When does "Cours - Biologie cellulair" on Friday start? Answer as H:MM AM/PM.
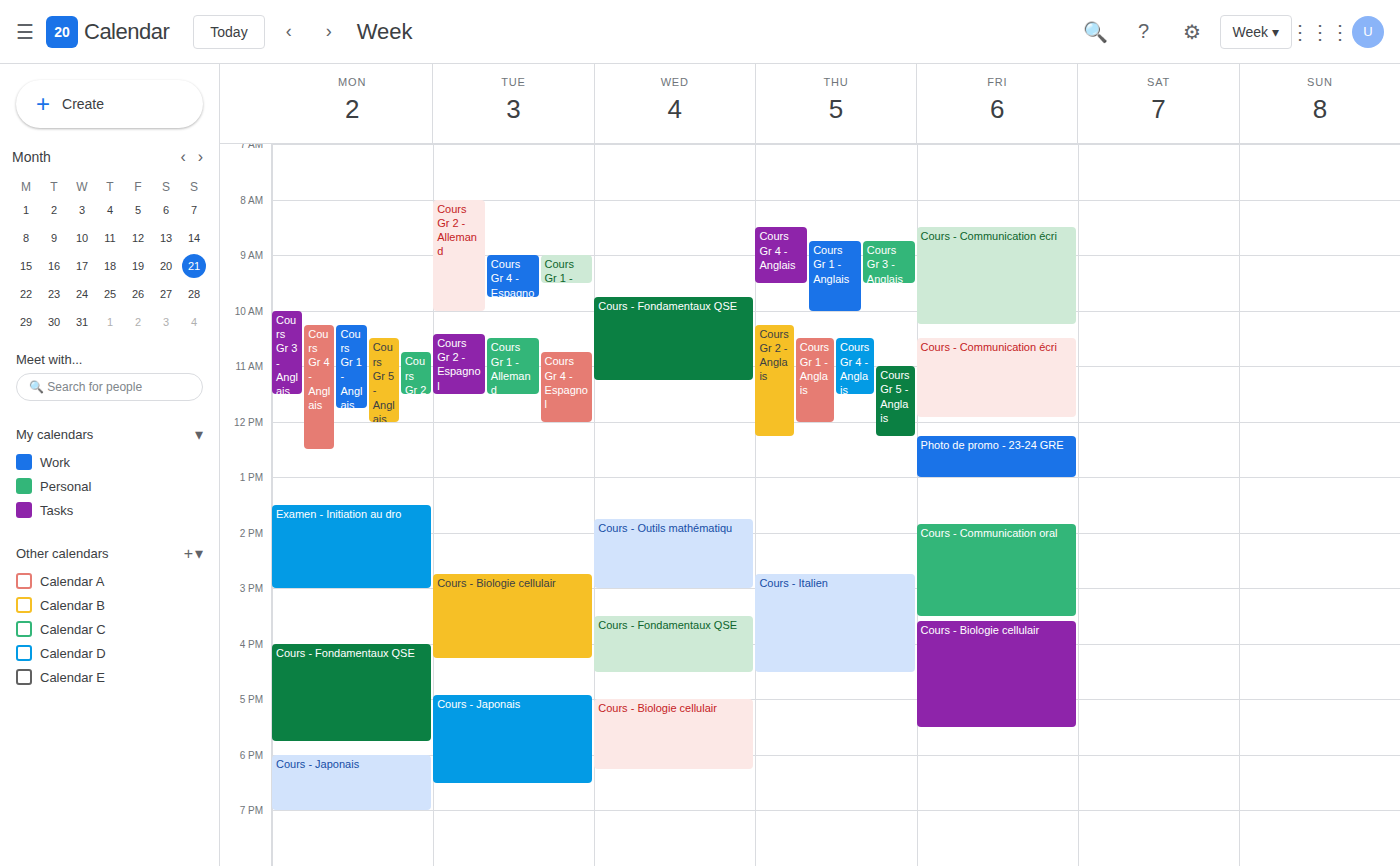
3:35 PM